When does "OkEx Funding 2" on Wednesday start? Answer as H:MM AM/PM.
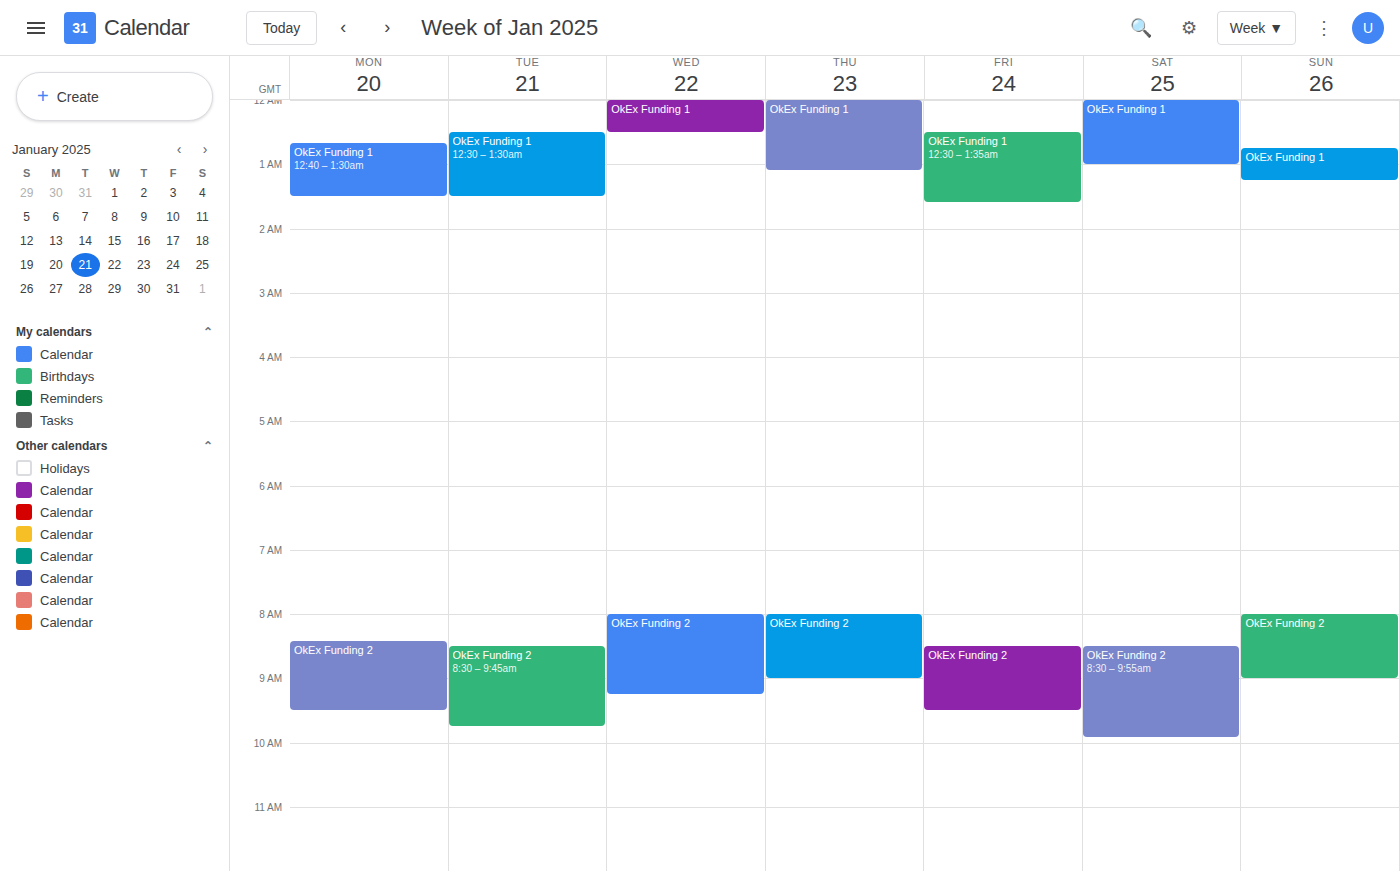
8:00 AM